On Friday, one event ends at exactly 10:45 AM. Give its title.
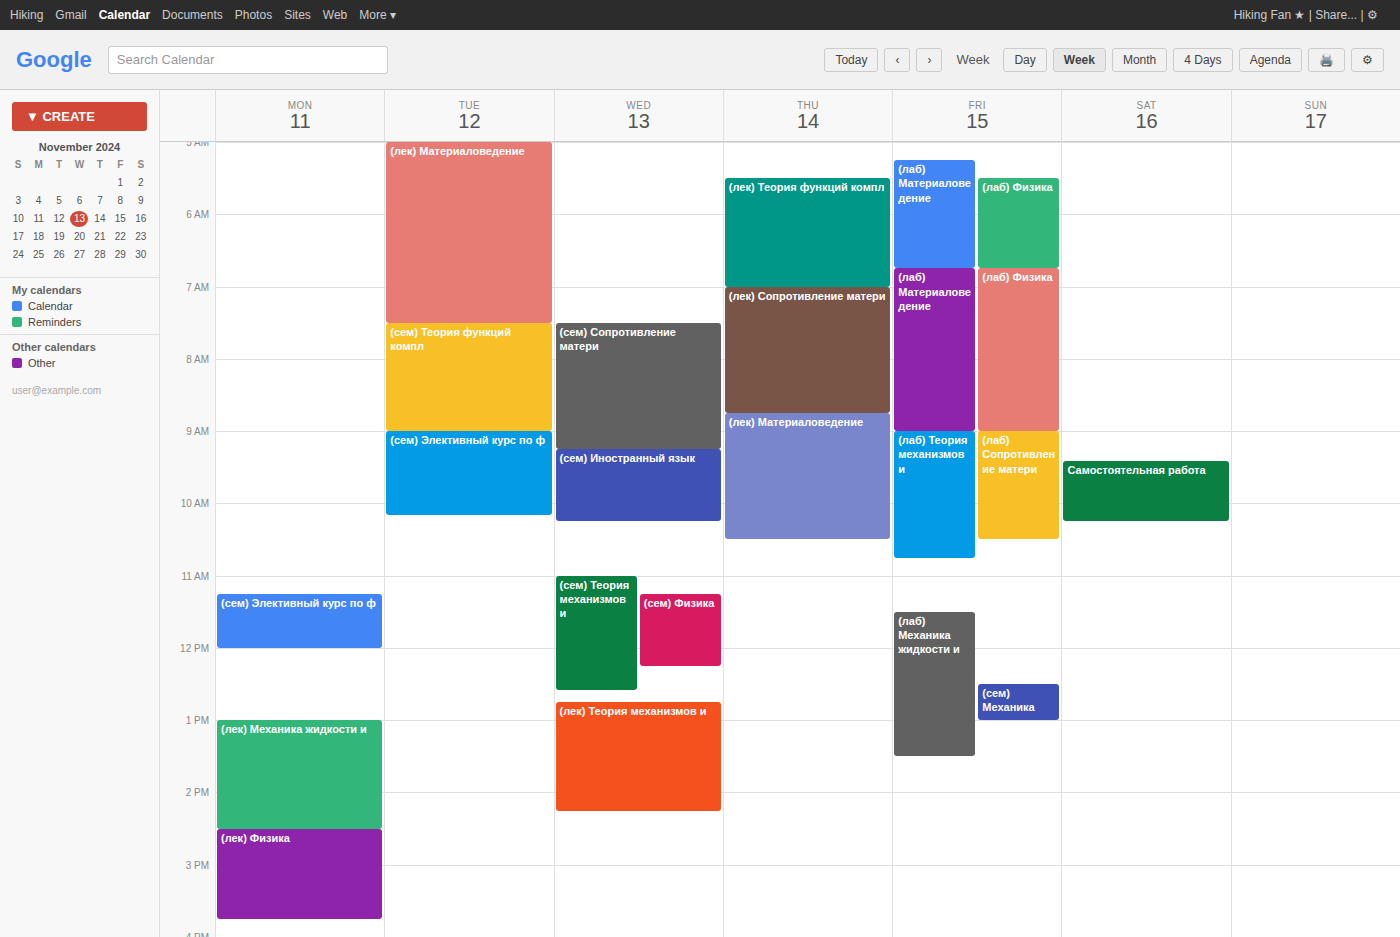
"(лаб) Теория механизмов и"